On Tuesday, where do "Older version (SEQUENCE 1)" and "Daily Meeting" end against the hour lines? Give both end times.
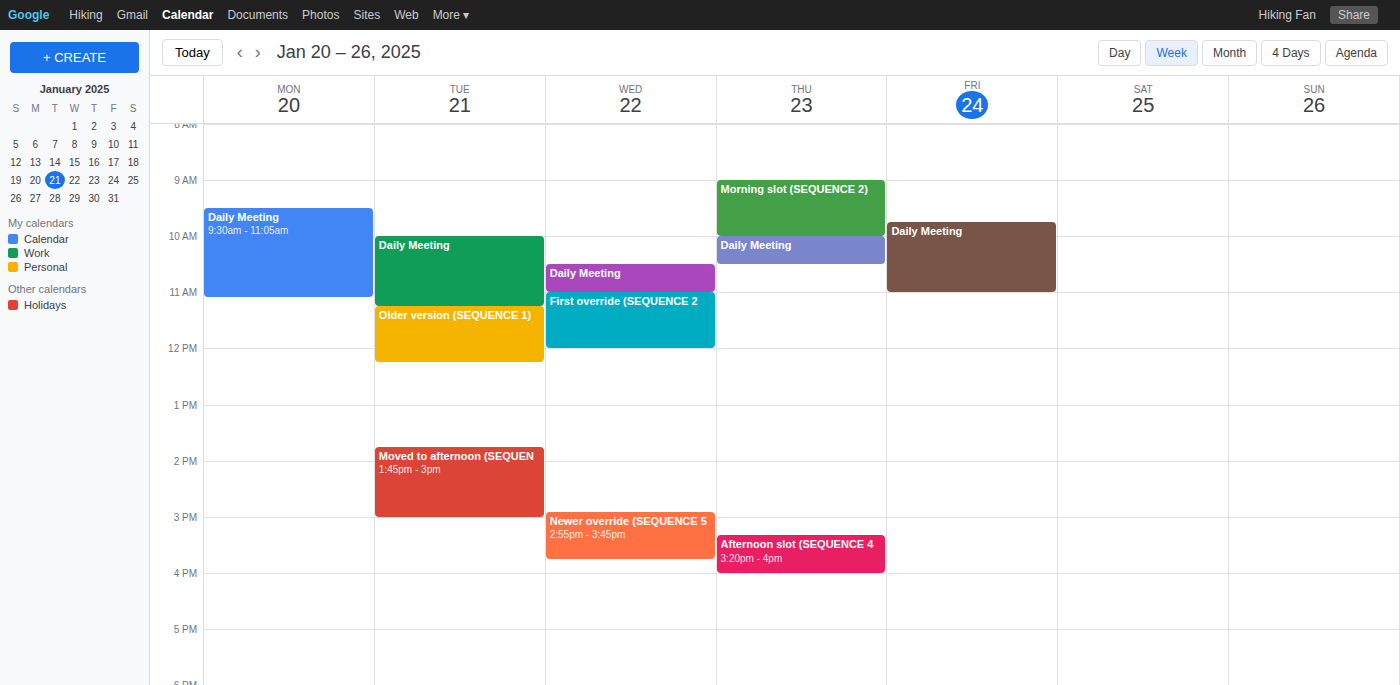
"Older version (SEQUENCE 1)": 12:15 PM, neither: a quarter of the way from the 12 PM line to the 1 PM line. "Daily Meeting": 11:15 AM, neither: a quarter of the way from the 11 AM line to the 12 PM line.